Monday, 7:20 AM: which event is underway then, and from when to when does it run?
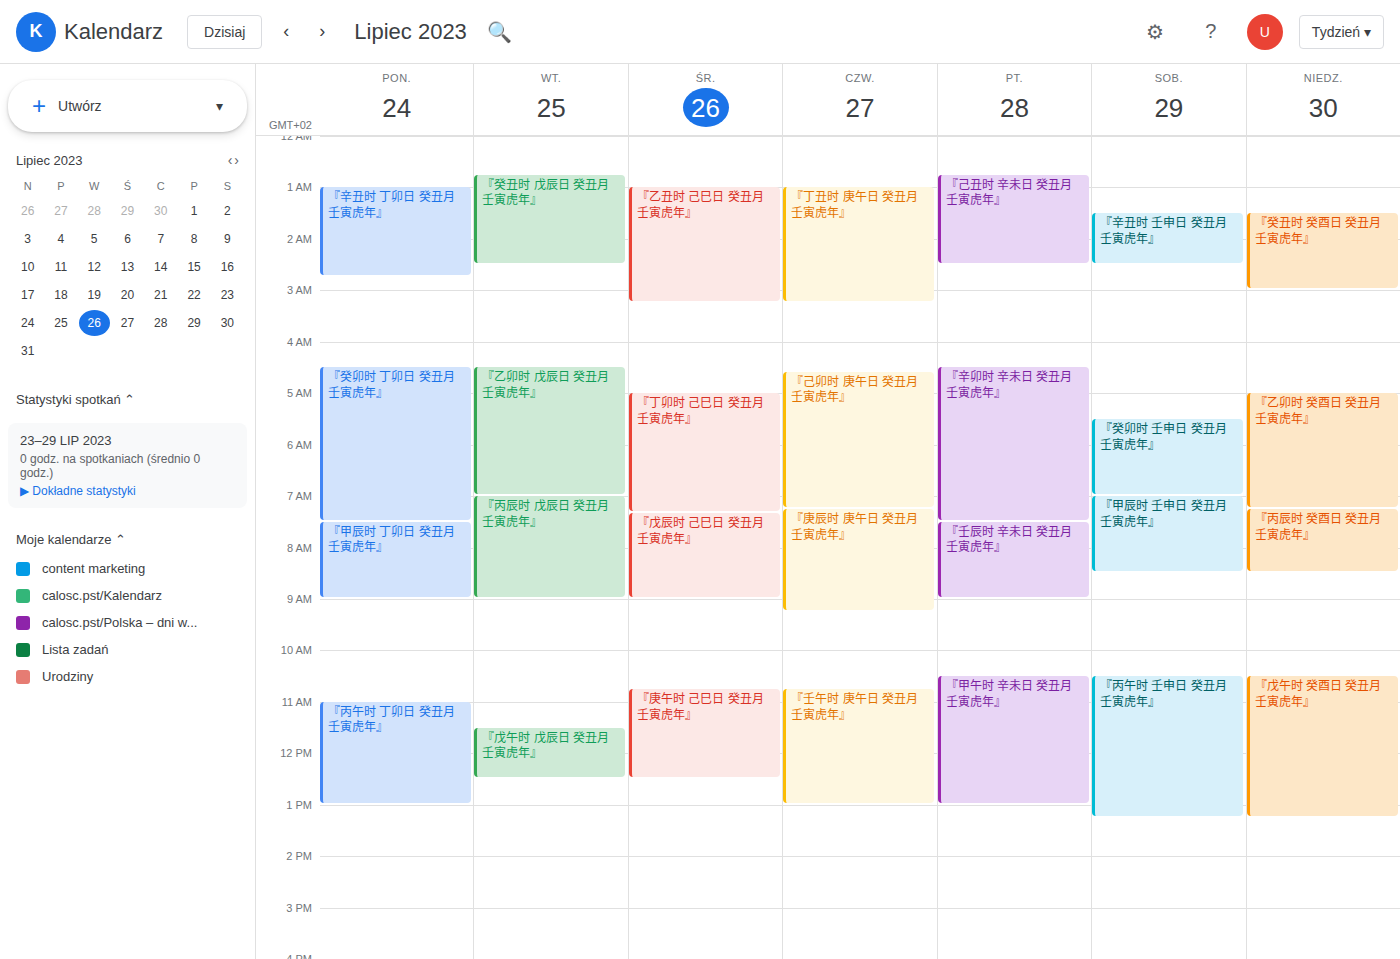
"『癸卯时 丁卯日 癸丑月 壬寅虎年』", 4:30 AM to 7:30 AM